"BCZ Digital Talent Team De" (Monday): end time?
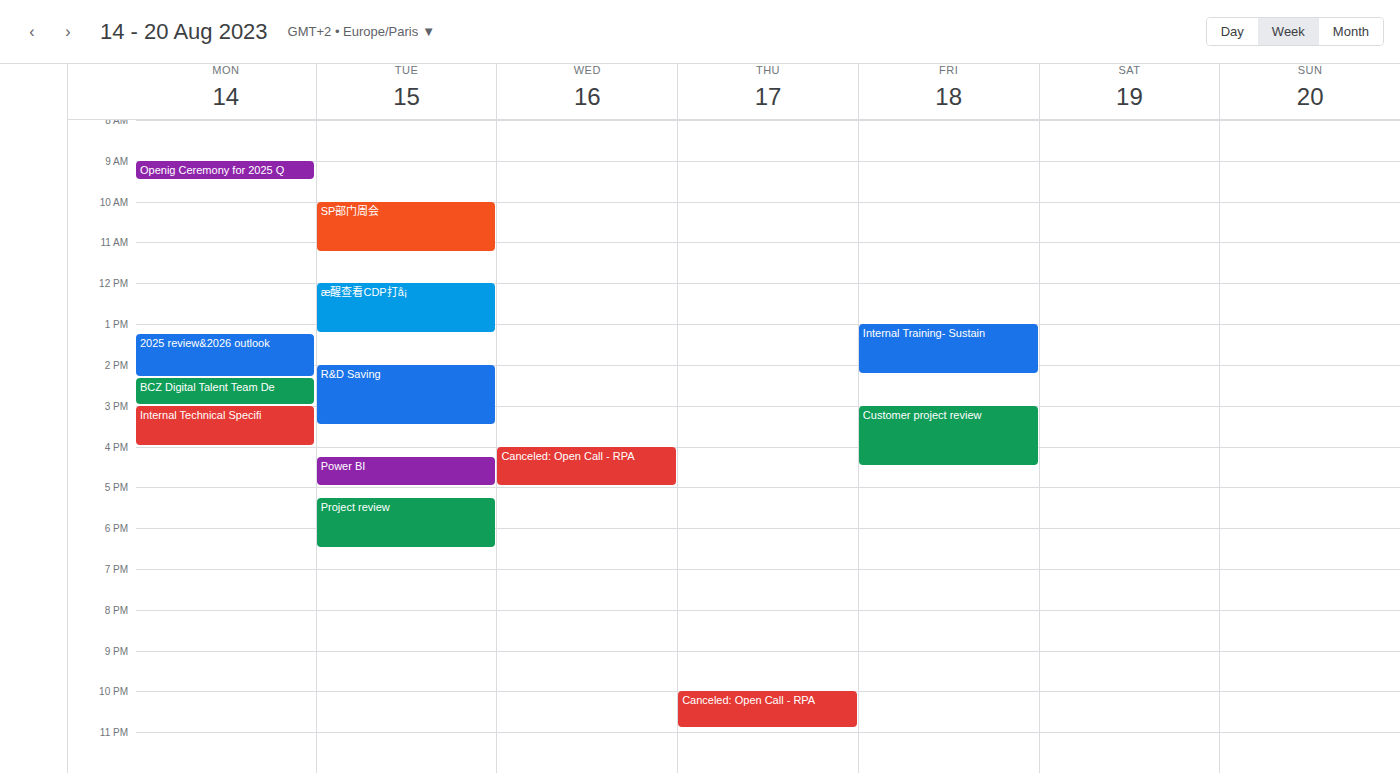
3:00 PM